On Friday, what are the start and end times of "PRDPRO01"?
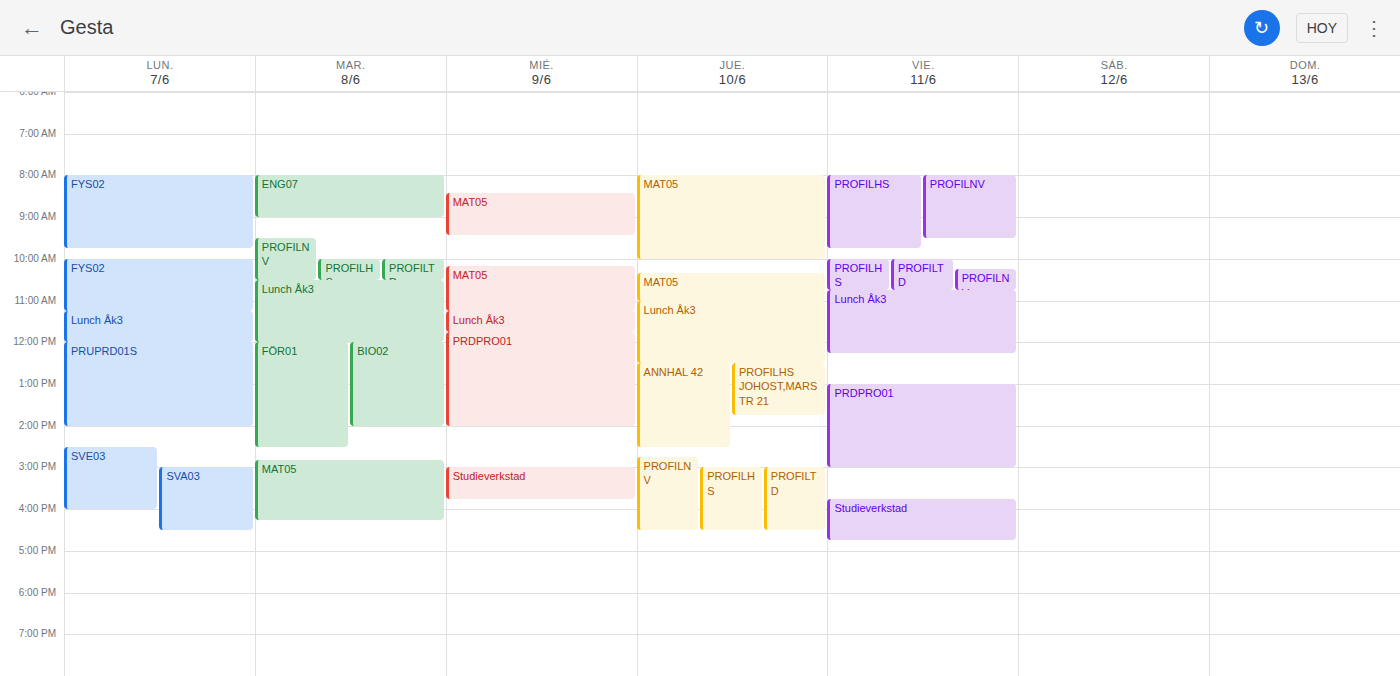
1:00 PM to 3:00 PM